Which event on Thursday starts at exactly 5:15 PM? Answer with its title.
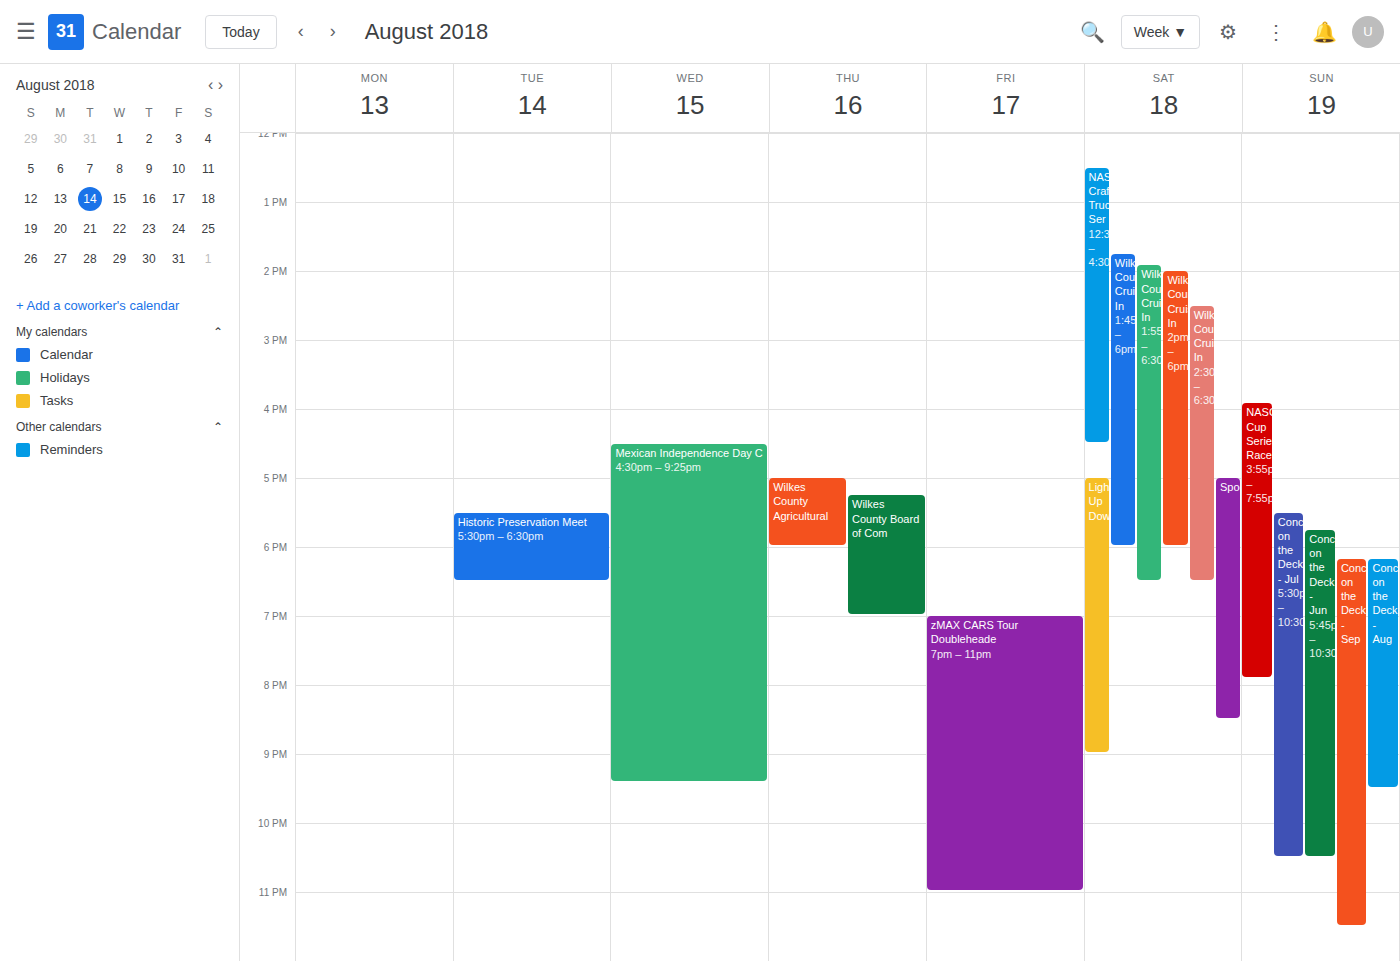
"Wilkes County Board of Com"